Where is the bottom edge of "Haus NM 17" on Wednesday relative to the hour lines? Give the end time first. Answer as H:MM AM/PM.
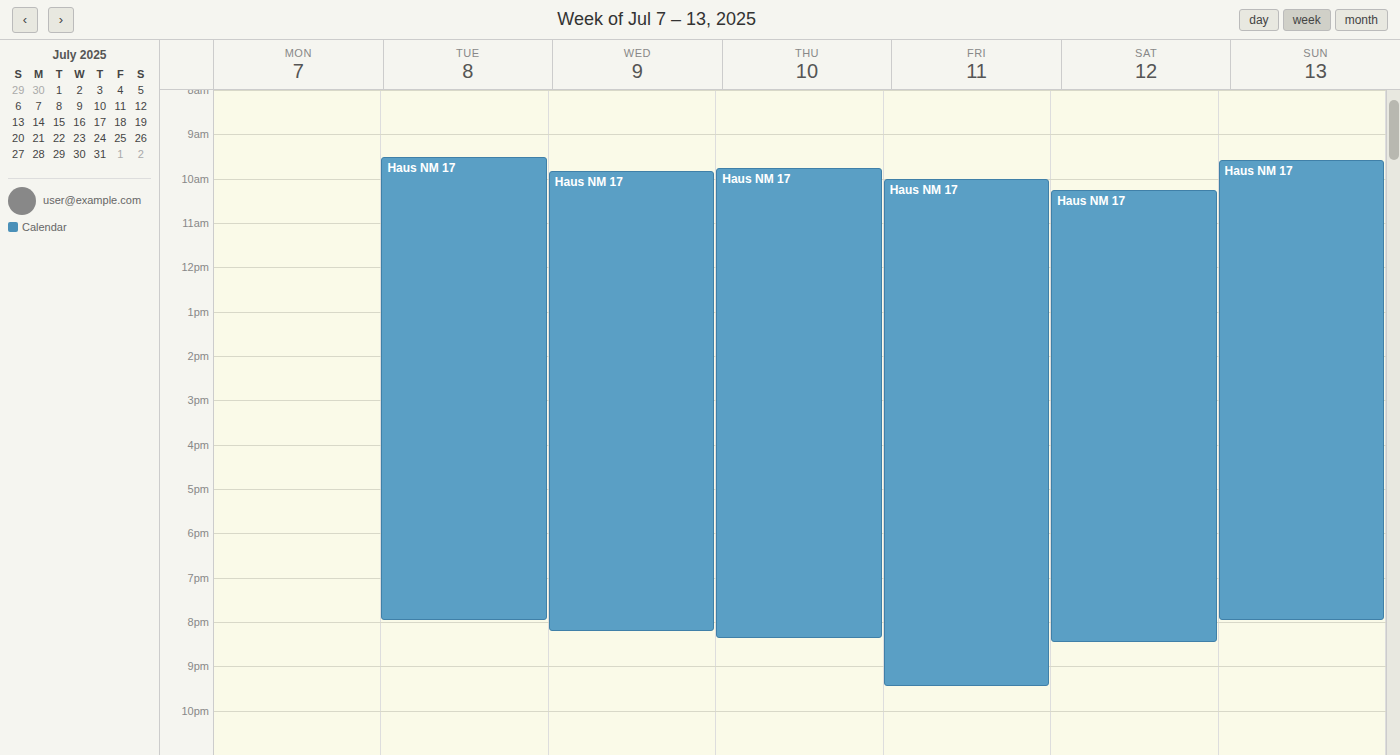
8:15 PM -- neither: a quarter of the way from the 8 PM line to the 9 PM line.